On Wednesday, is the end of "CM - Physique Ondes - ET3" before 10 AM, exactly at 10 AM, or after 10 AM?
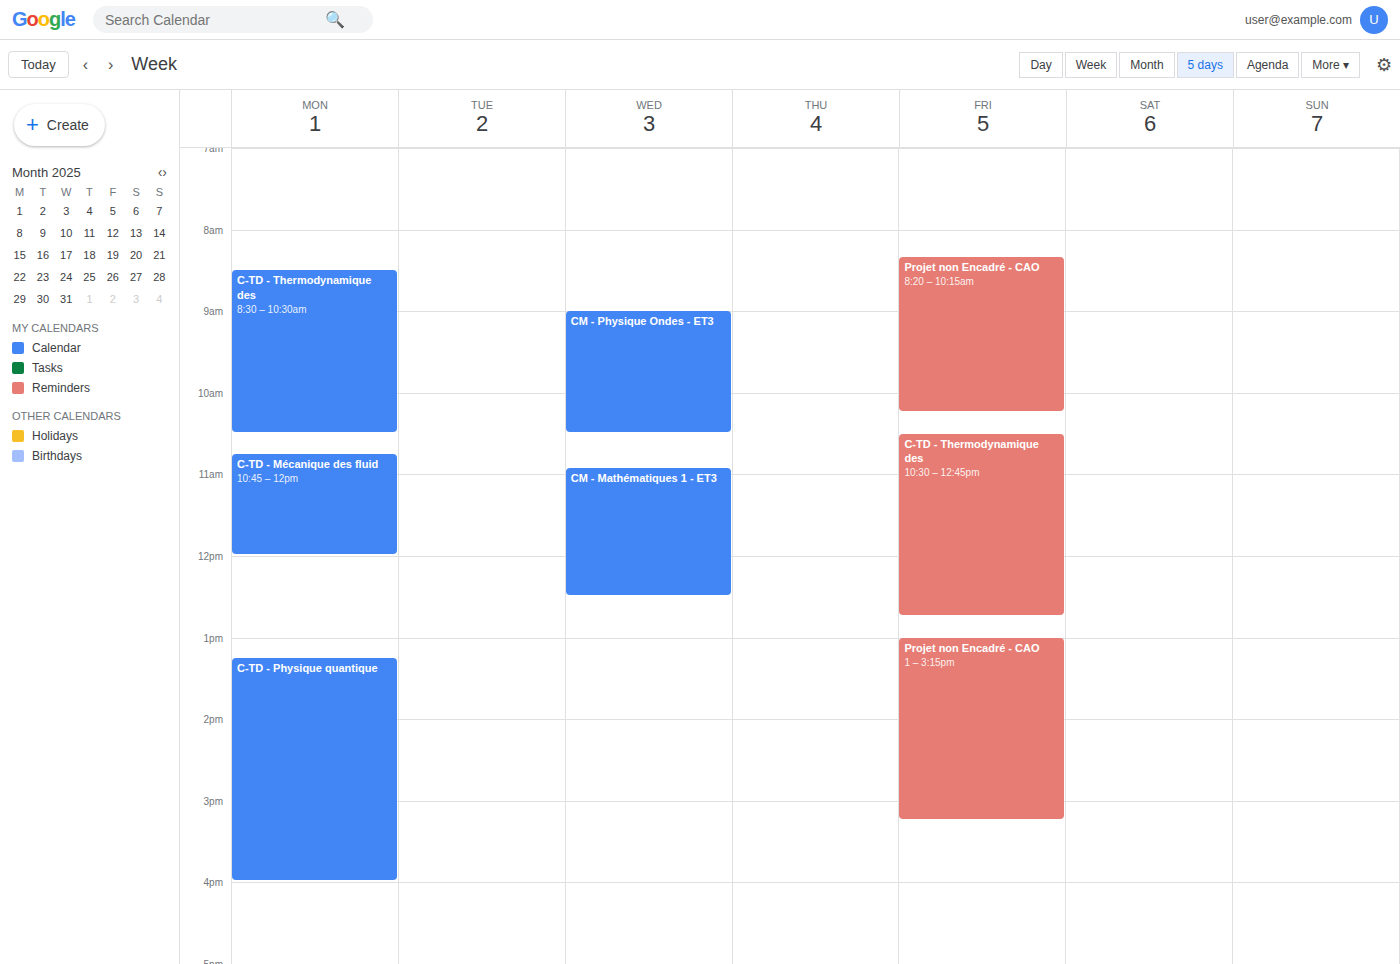
10:30 AM -- after 10 AM, 30 minutes below the 10 AM line.